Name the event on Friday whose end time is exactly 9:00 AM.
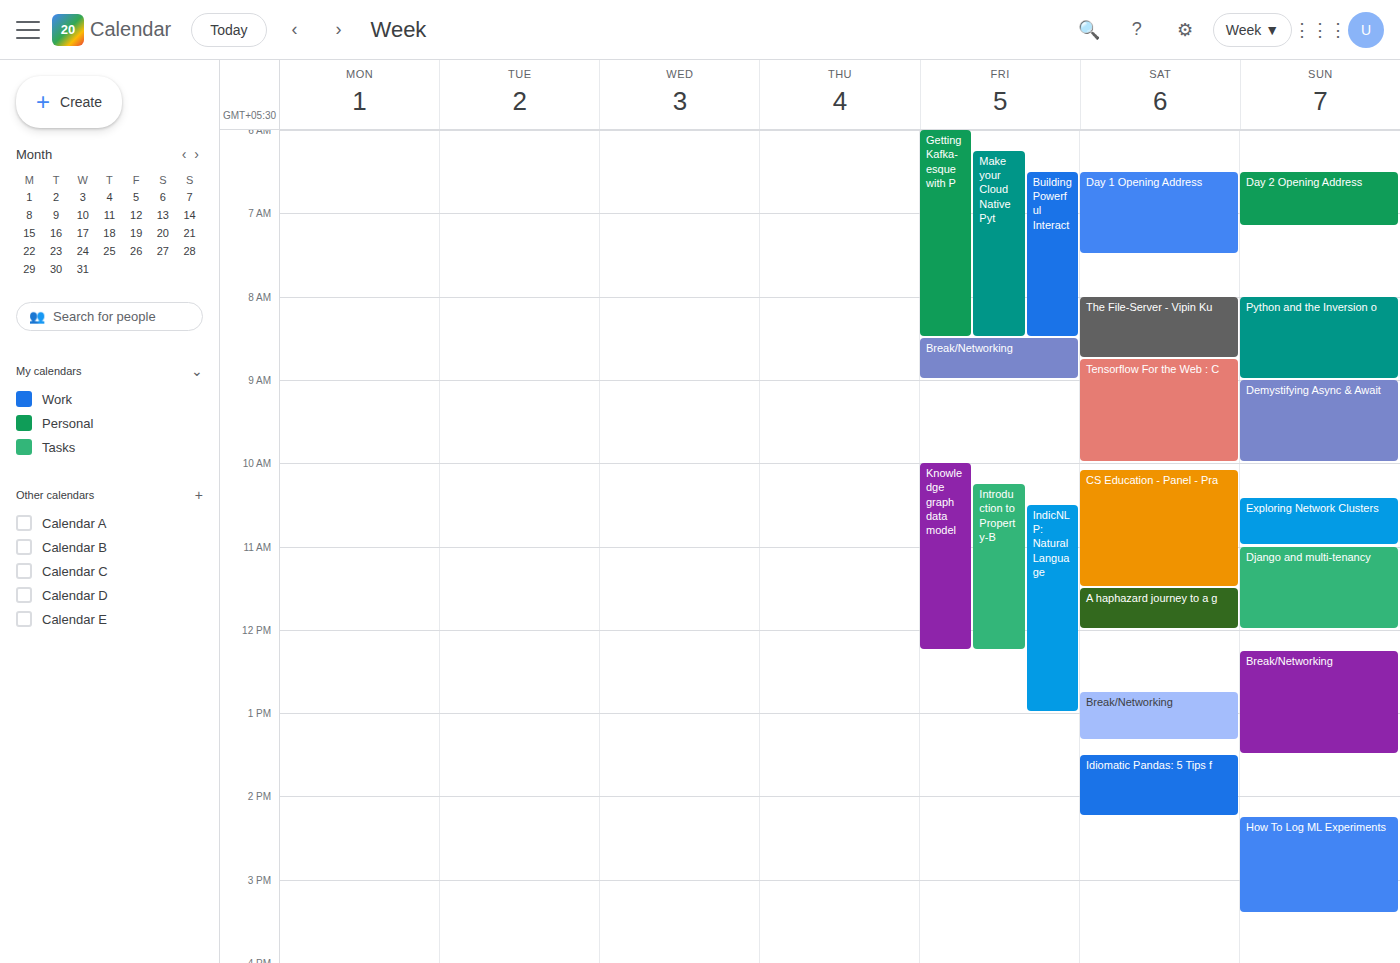
"Break/Networking"